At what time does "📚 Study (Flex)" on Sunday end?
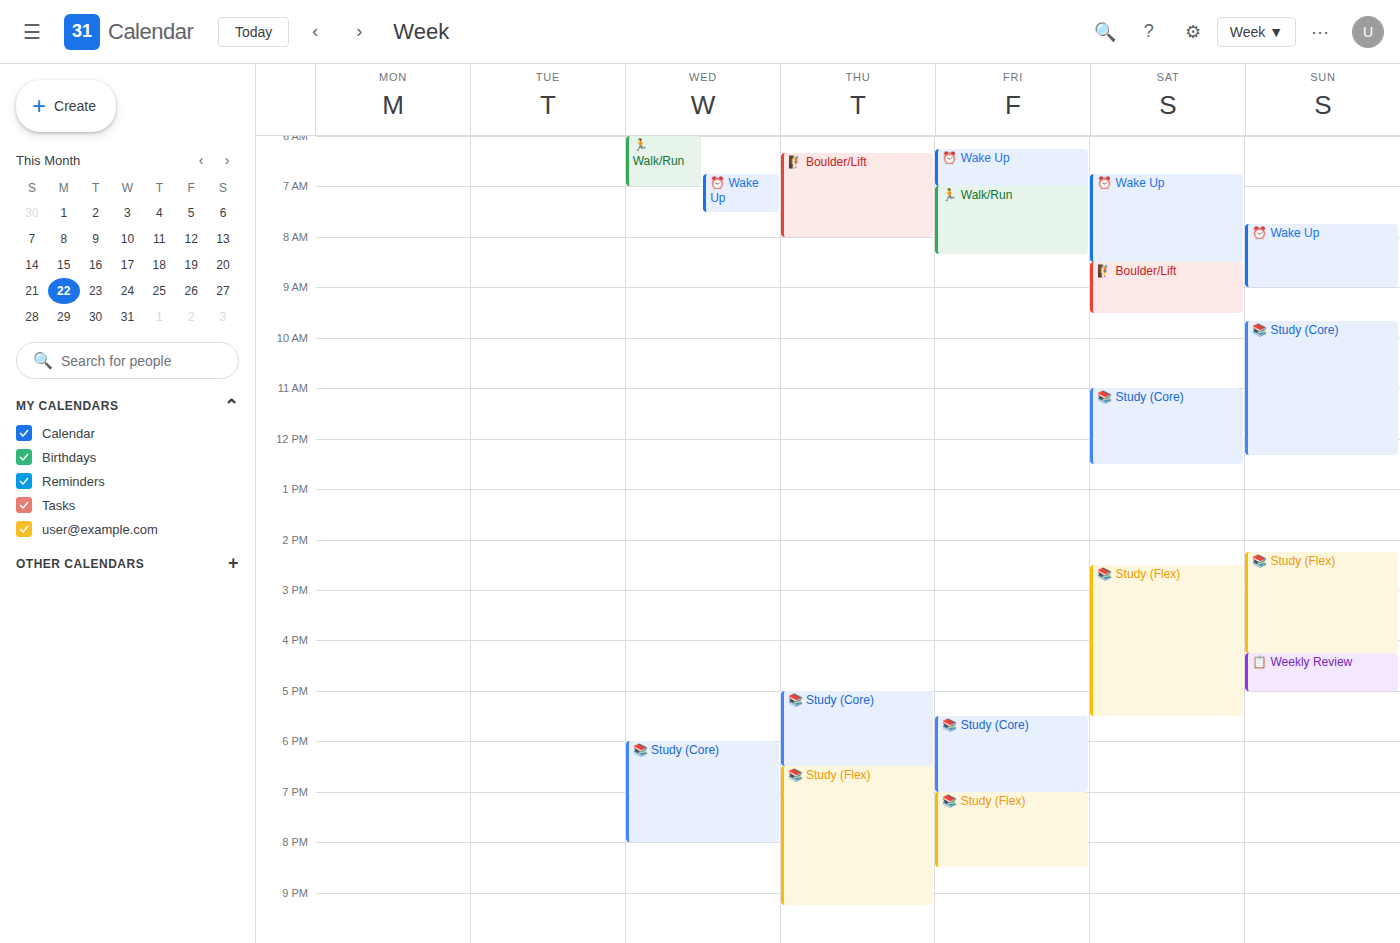
16:15